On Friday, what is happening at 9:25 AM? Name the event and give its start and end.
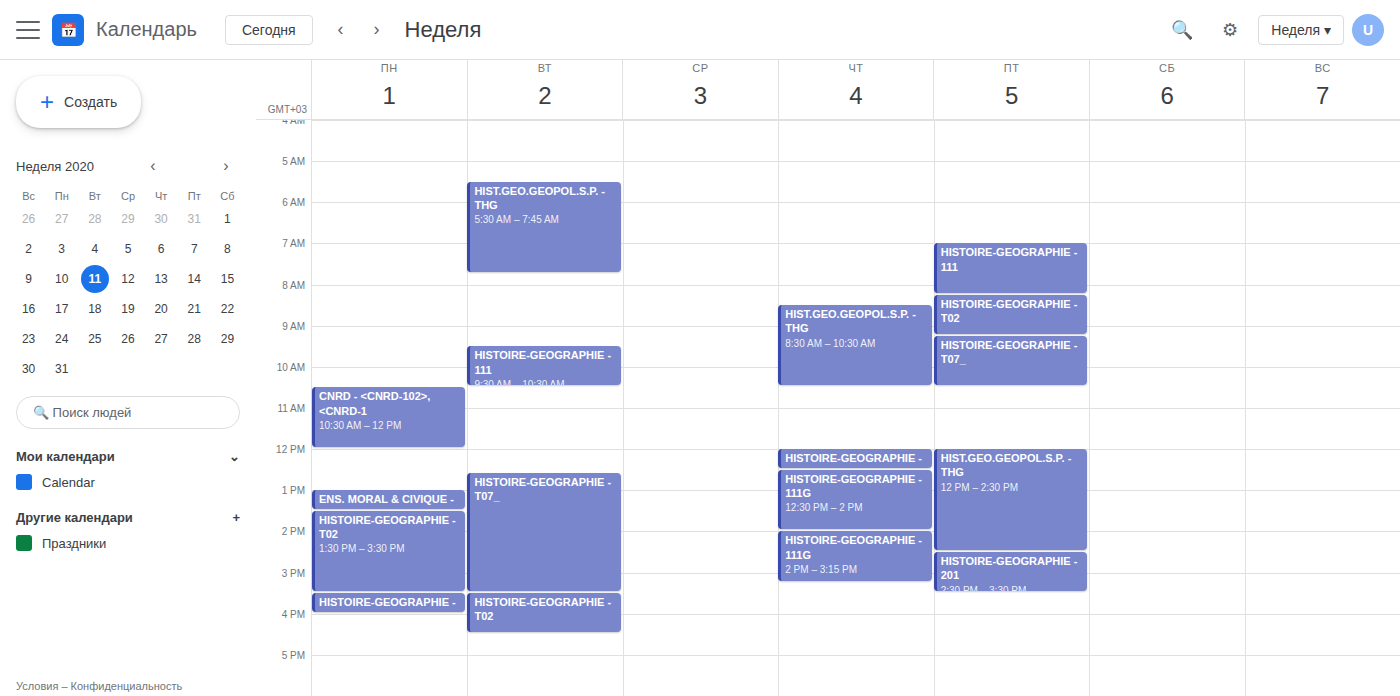
"HISTOIRE-GEOGRAPHIE - T07_", 9:15 AM to 10:30 AM